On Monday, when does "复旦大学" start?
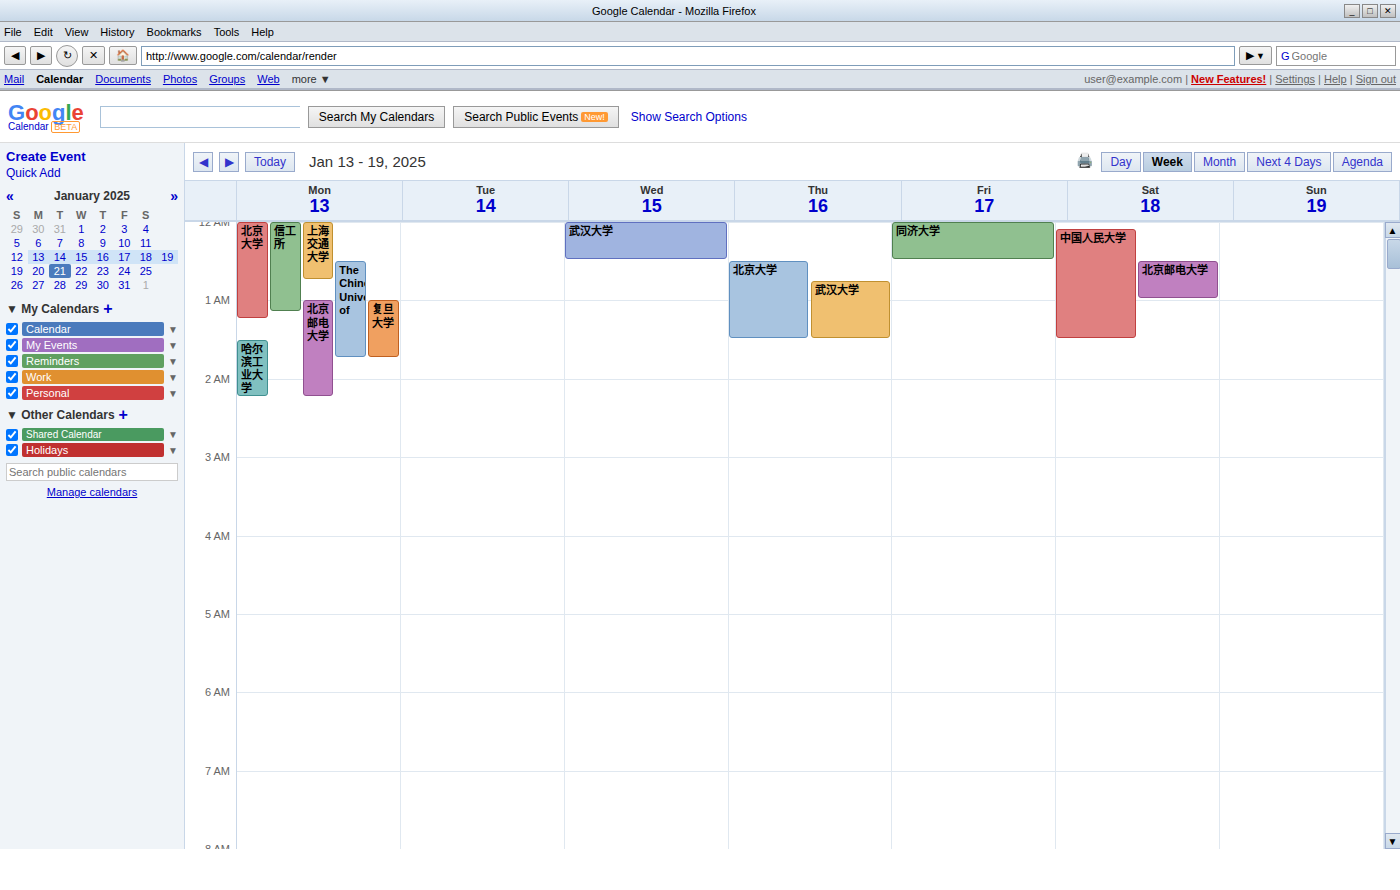
1:00 AM